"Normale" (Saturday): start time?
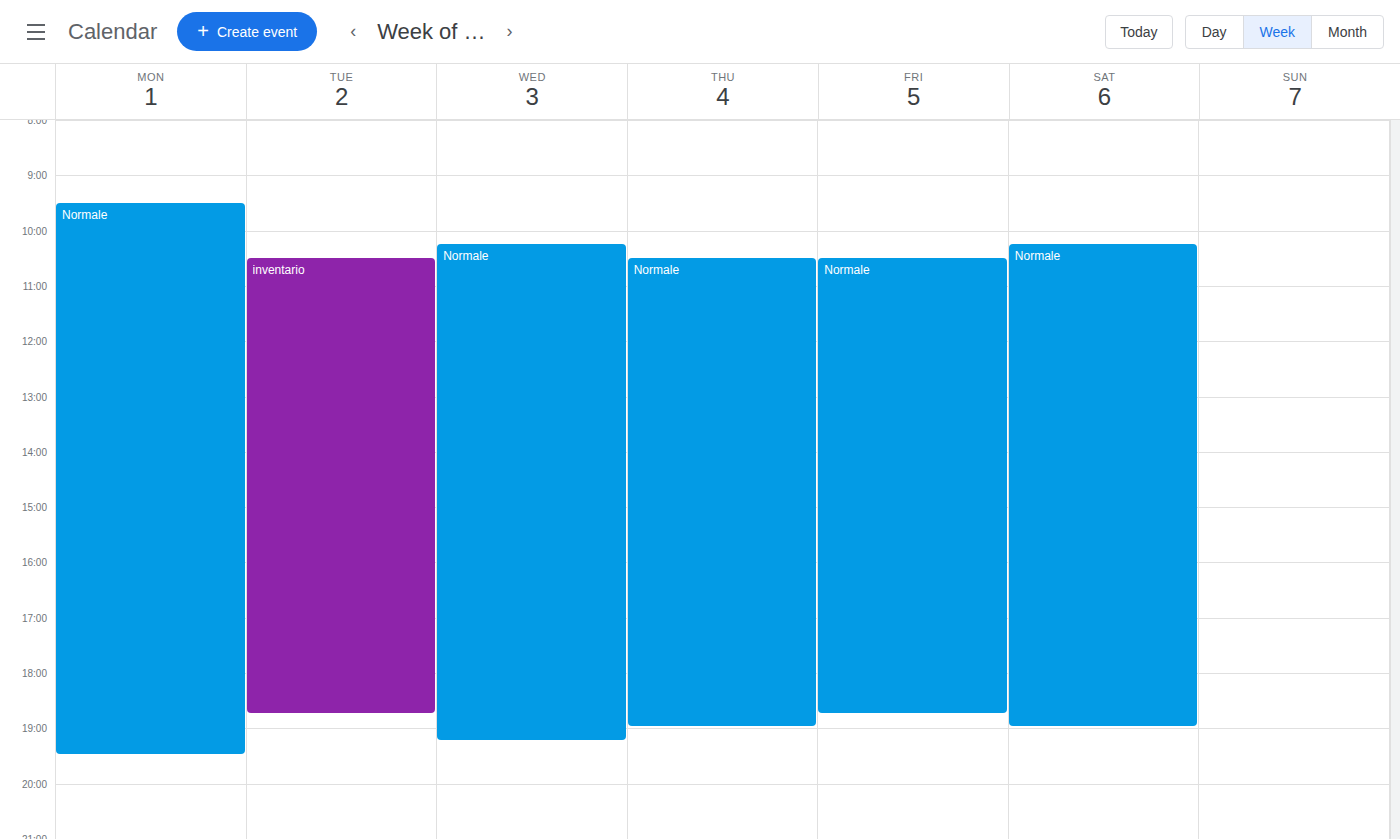
10:15 AM